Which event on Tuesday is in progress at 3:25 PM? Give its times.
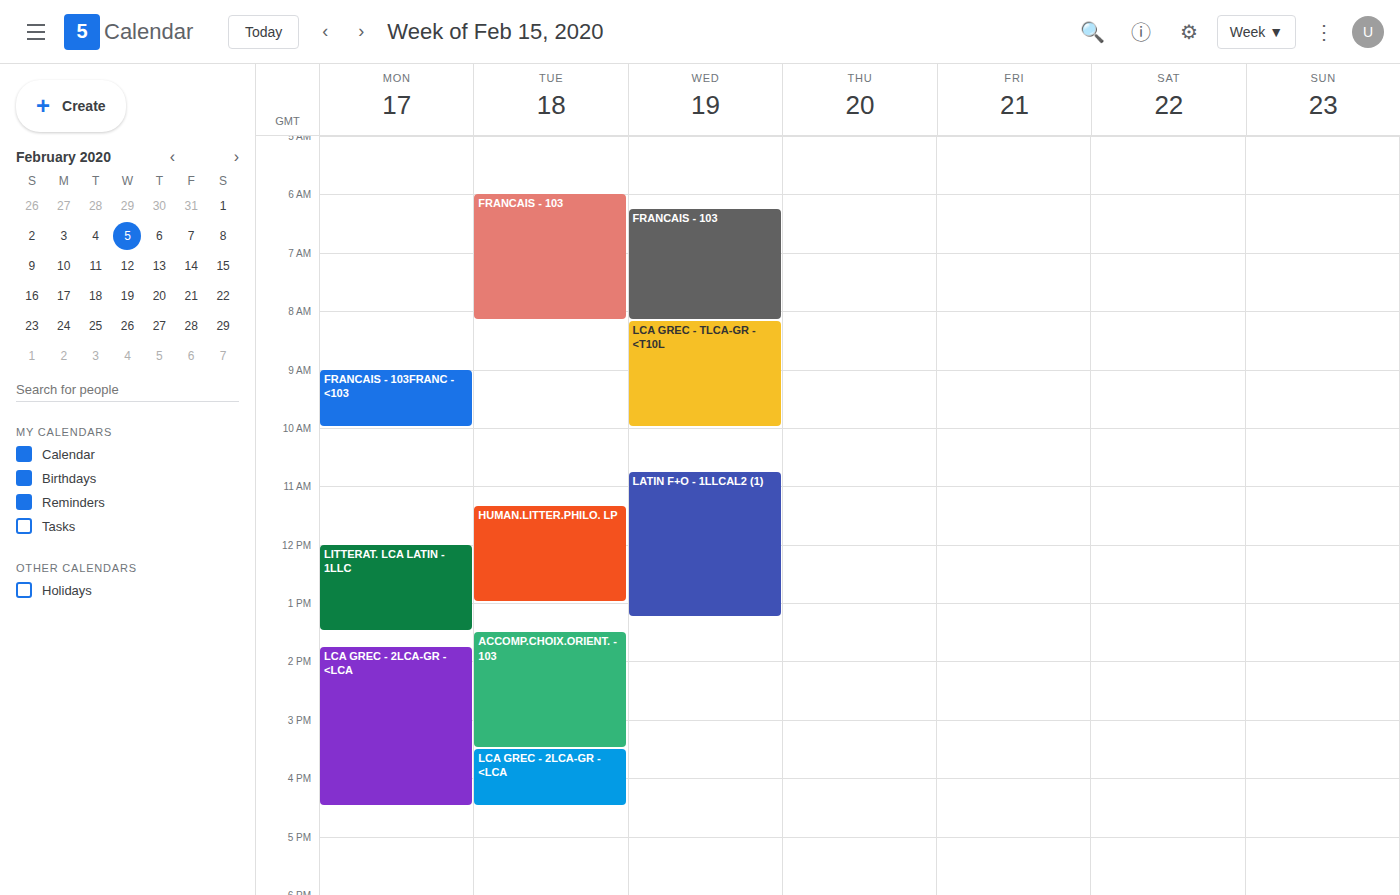
"ACCOMP.CHOIX.ORIENT. - 103", 1:30 PM to 3:30 PM